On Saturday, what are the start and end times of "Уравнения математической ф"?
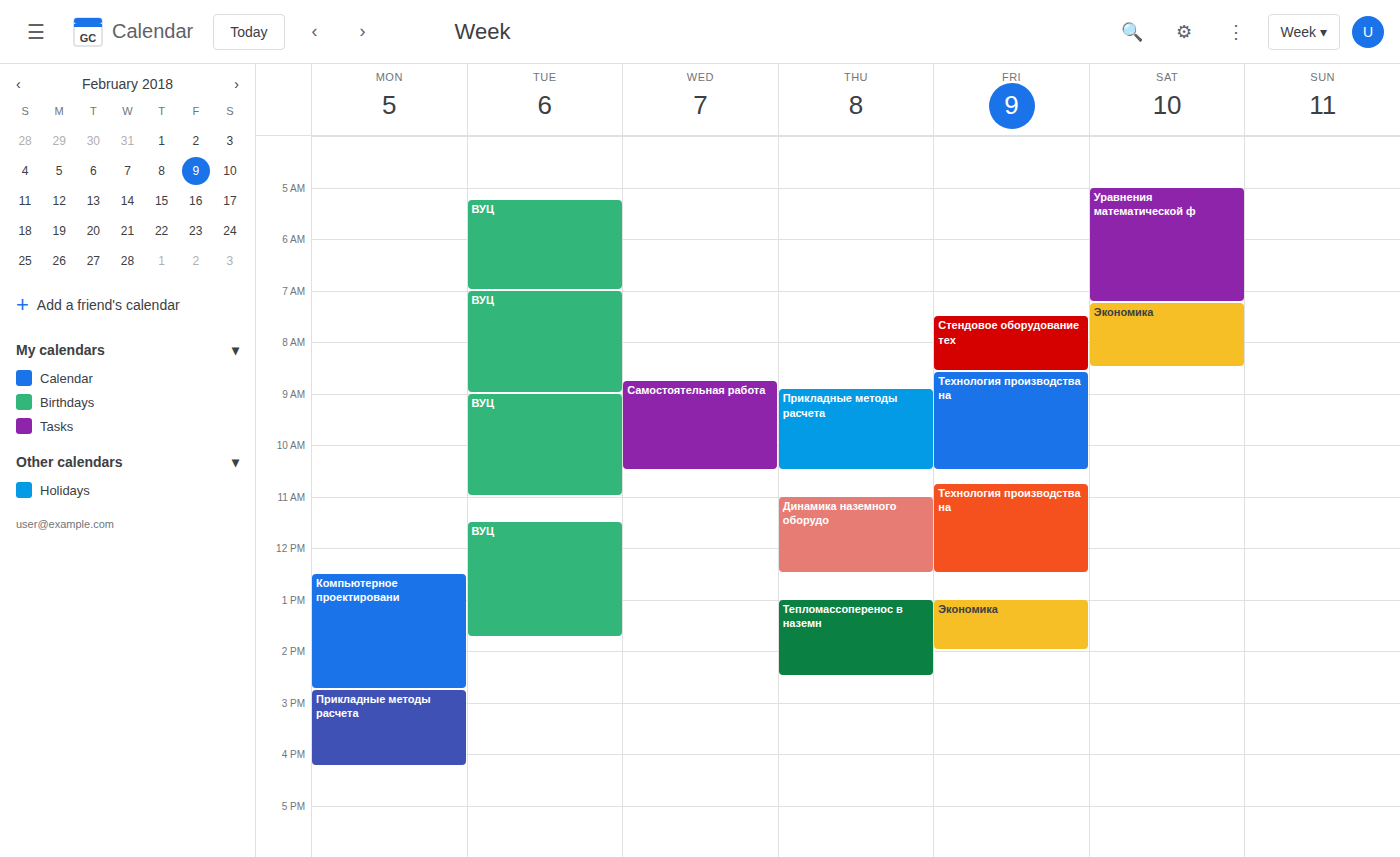
5:00 AM to 7:15 AM